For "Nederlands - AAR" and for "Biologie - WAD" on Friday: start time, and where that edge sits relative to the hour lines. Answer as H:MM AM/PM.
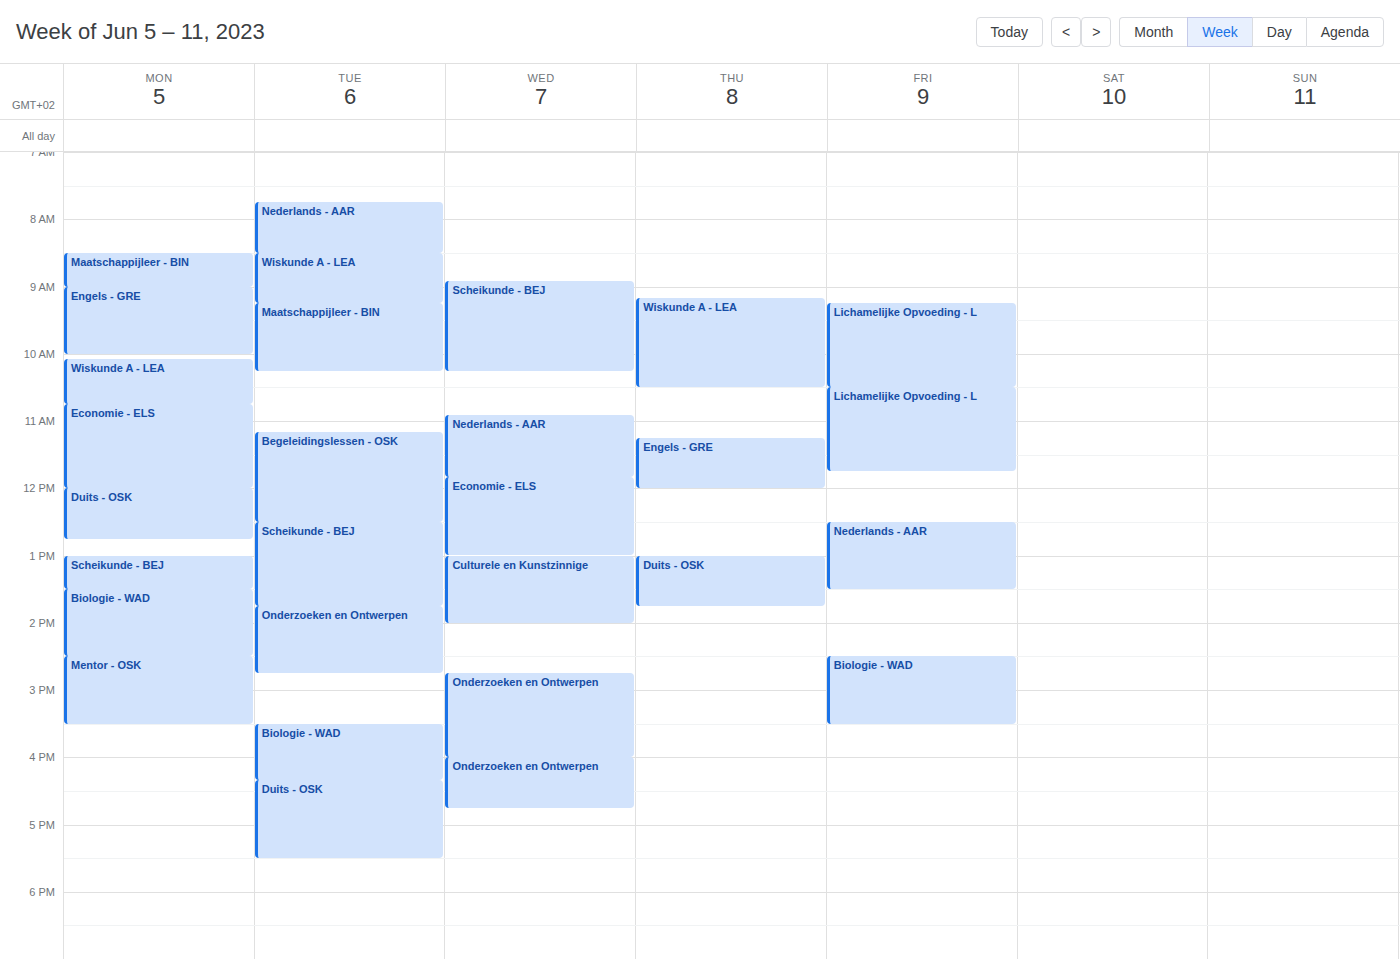
"Nederlands - AAR": 12:30 PM, halfway between the 12 PM and 1 PM lines. "Biologie - WAD": 2:30 PM, halfway between the 2 PM and 3 PM lines.